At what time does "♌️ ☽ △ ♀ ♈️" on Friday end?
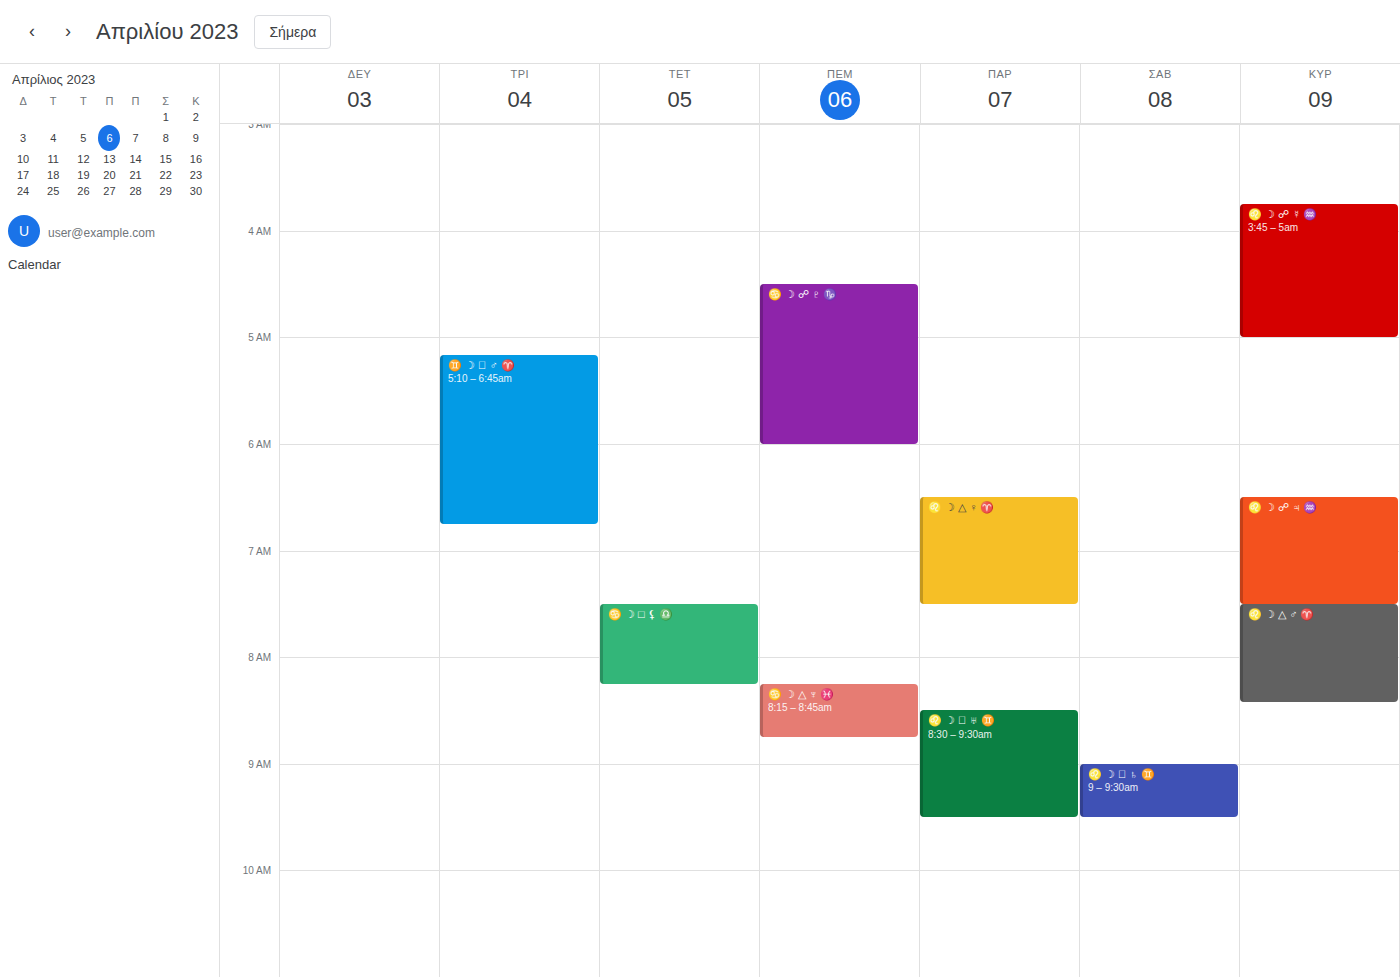
7:30 AM